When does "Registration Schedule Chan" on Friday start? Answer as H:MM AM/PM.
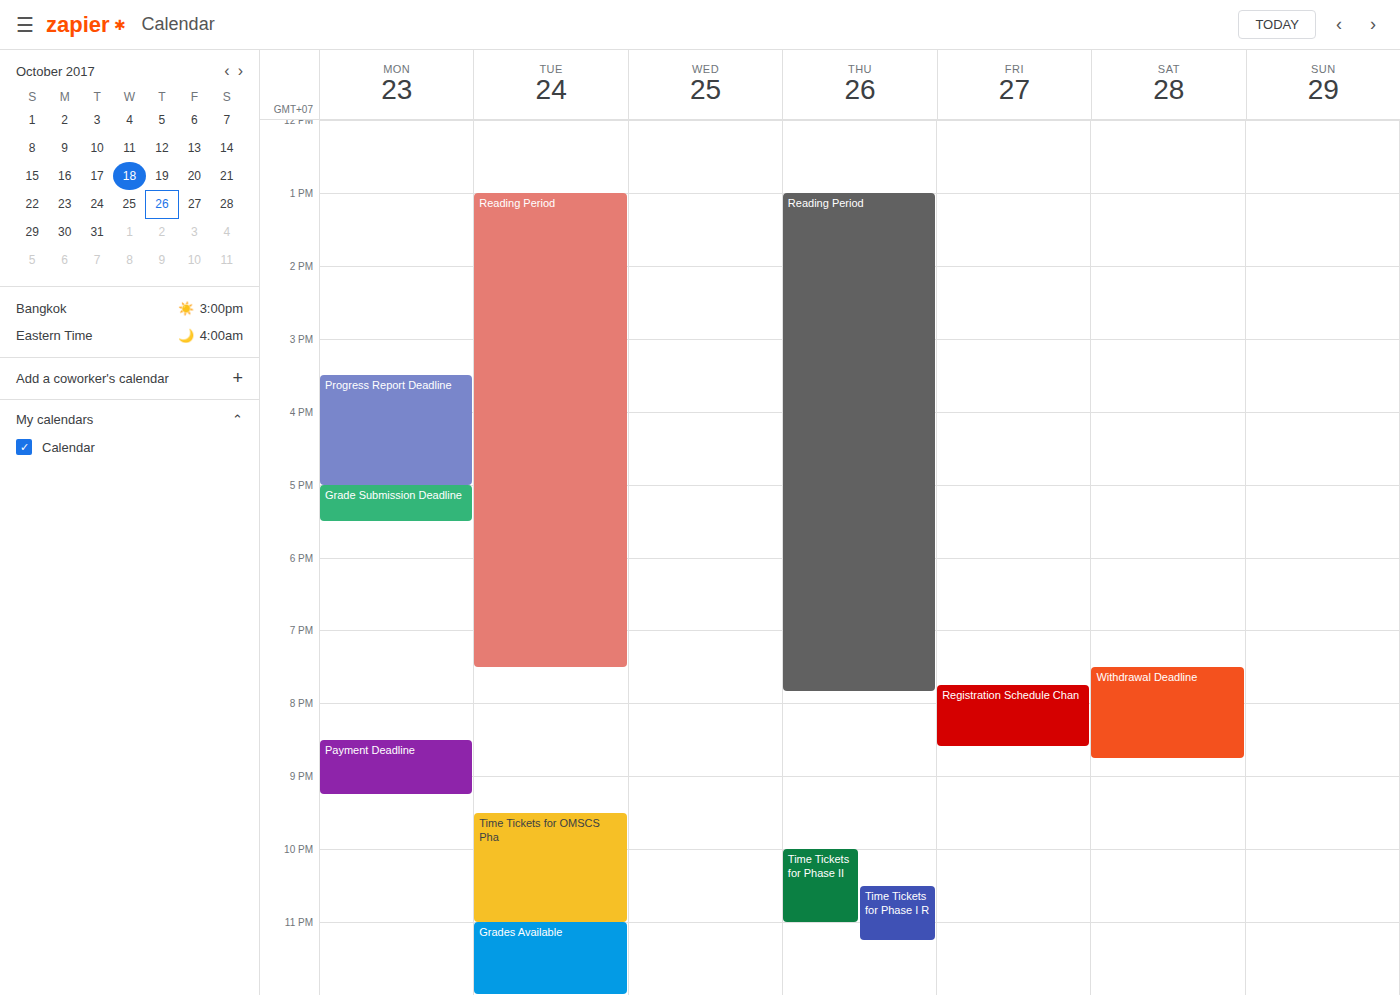
7:45 PM